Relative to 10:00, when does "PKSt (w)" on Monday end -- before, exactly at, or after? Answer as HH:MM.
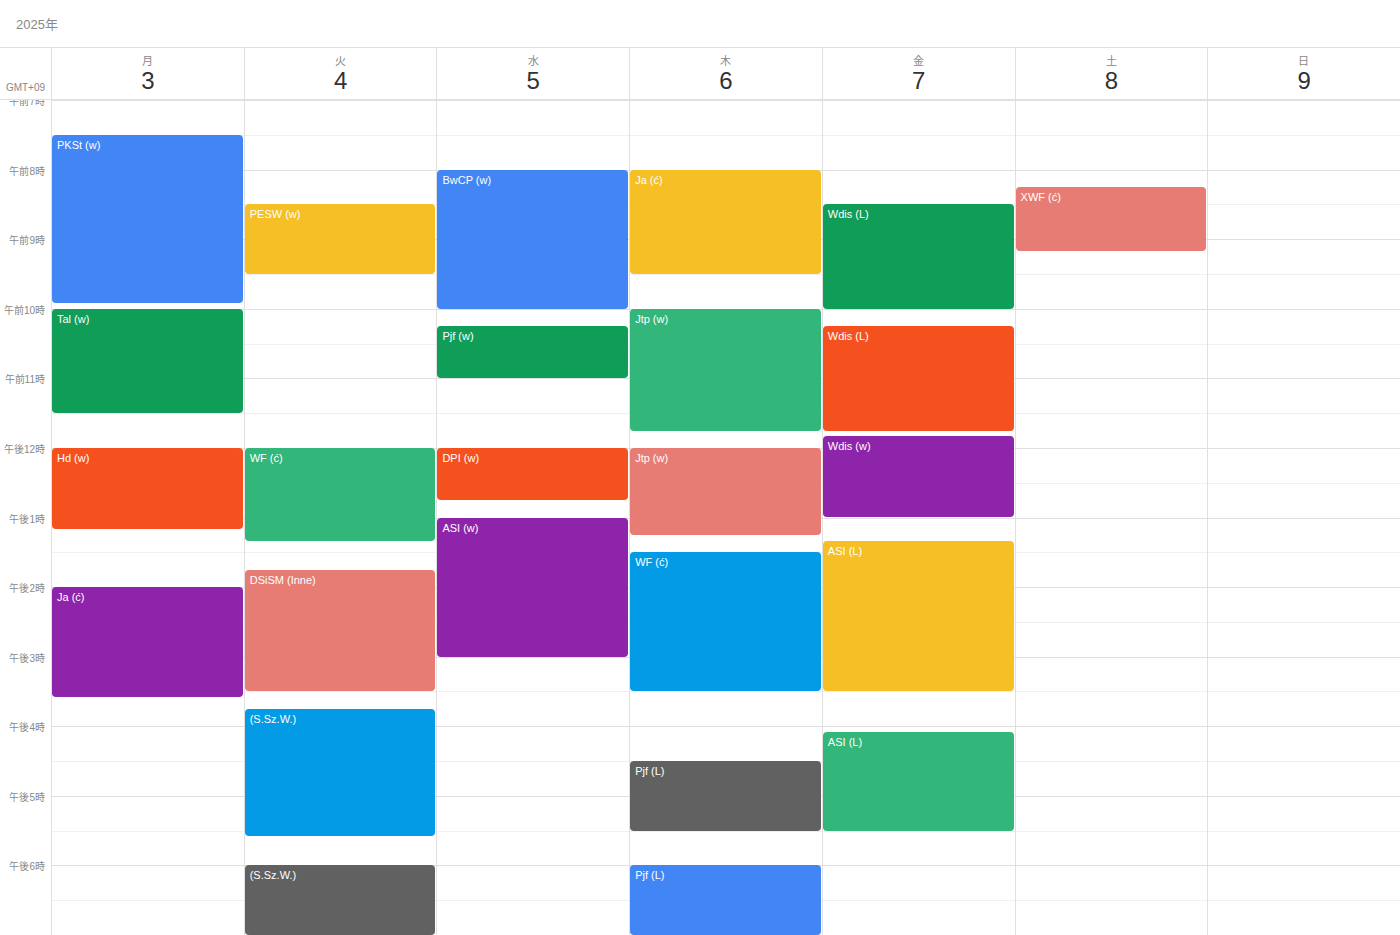
09:55 -- before 10:00, 5 minutes above the 10:00 line.